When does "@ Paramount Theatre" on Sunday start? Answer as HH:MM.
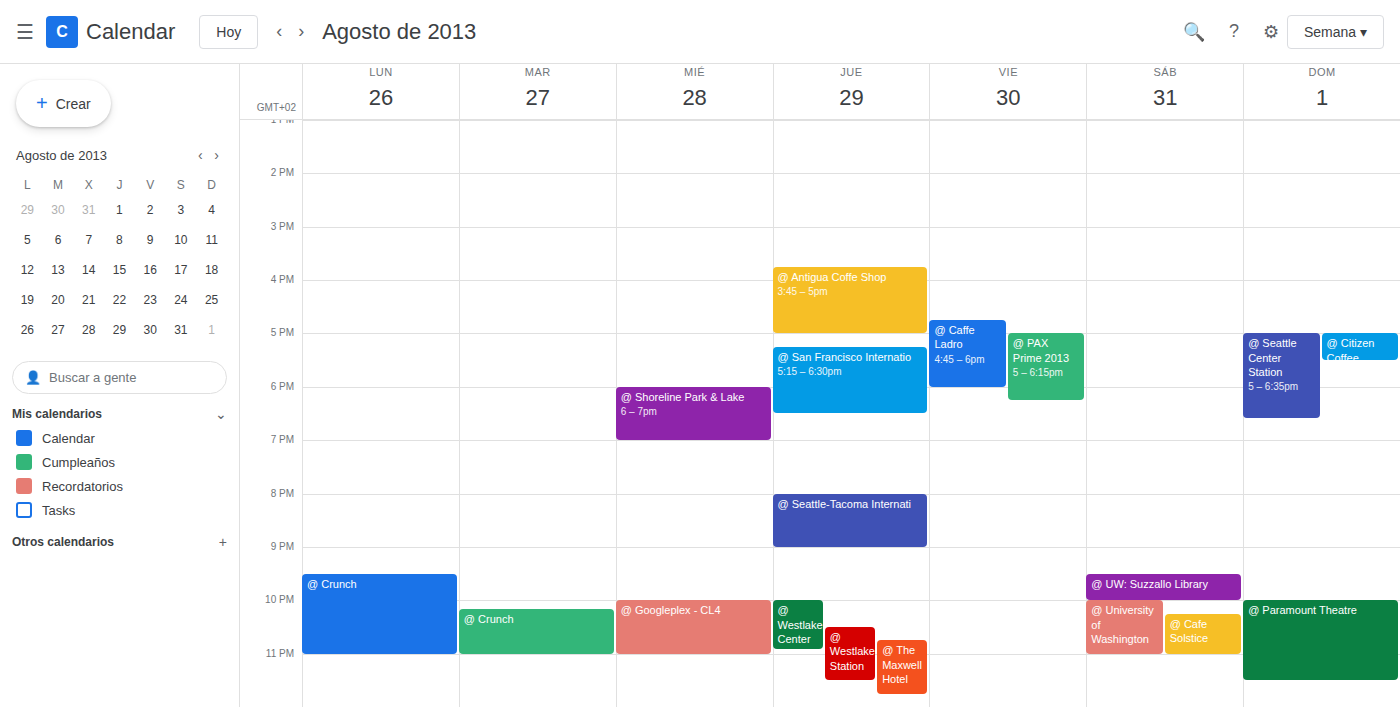
22:00